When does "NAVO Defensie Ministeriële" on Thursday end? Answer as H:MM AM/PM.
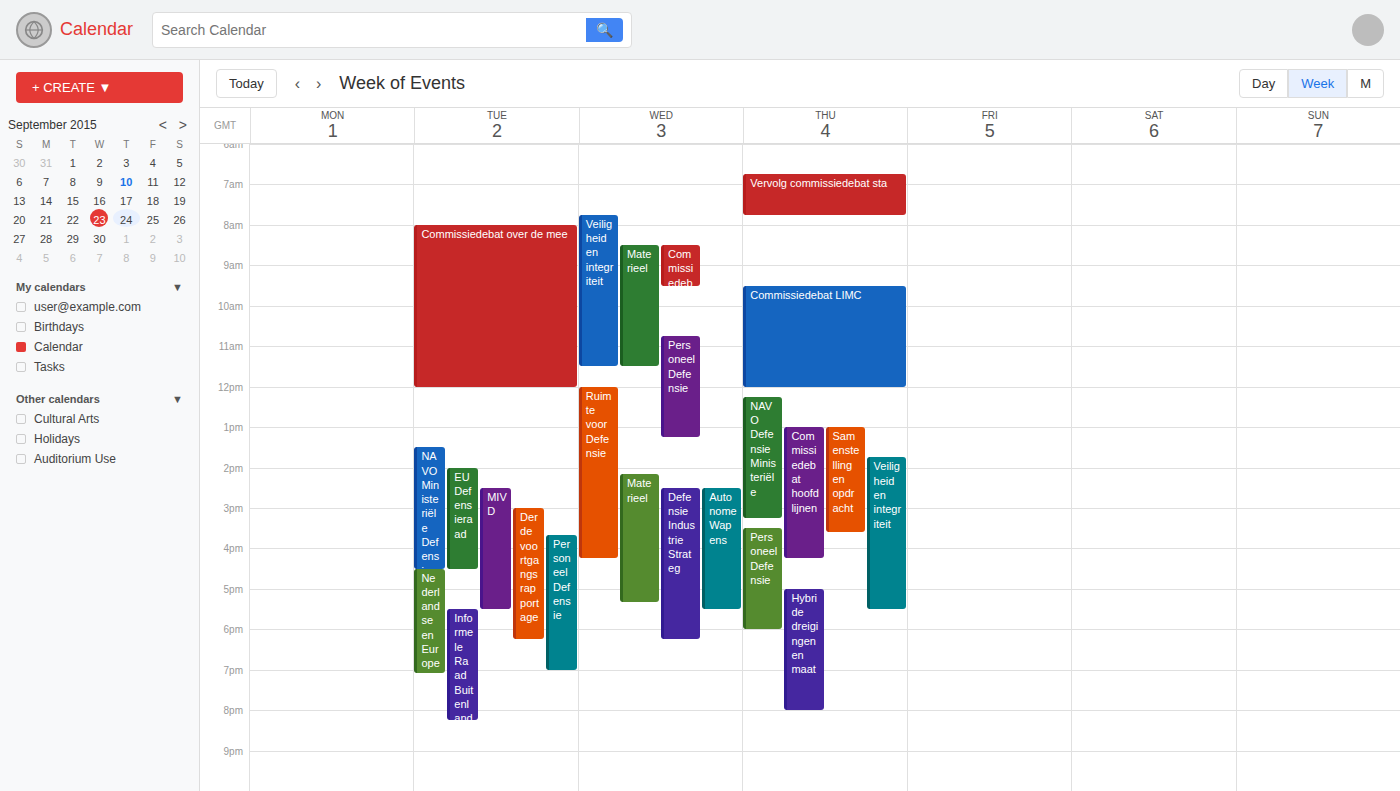
3:15 PM